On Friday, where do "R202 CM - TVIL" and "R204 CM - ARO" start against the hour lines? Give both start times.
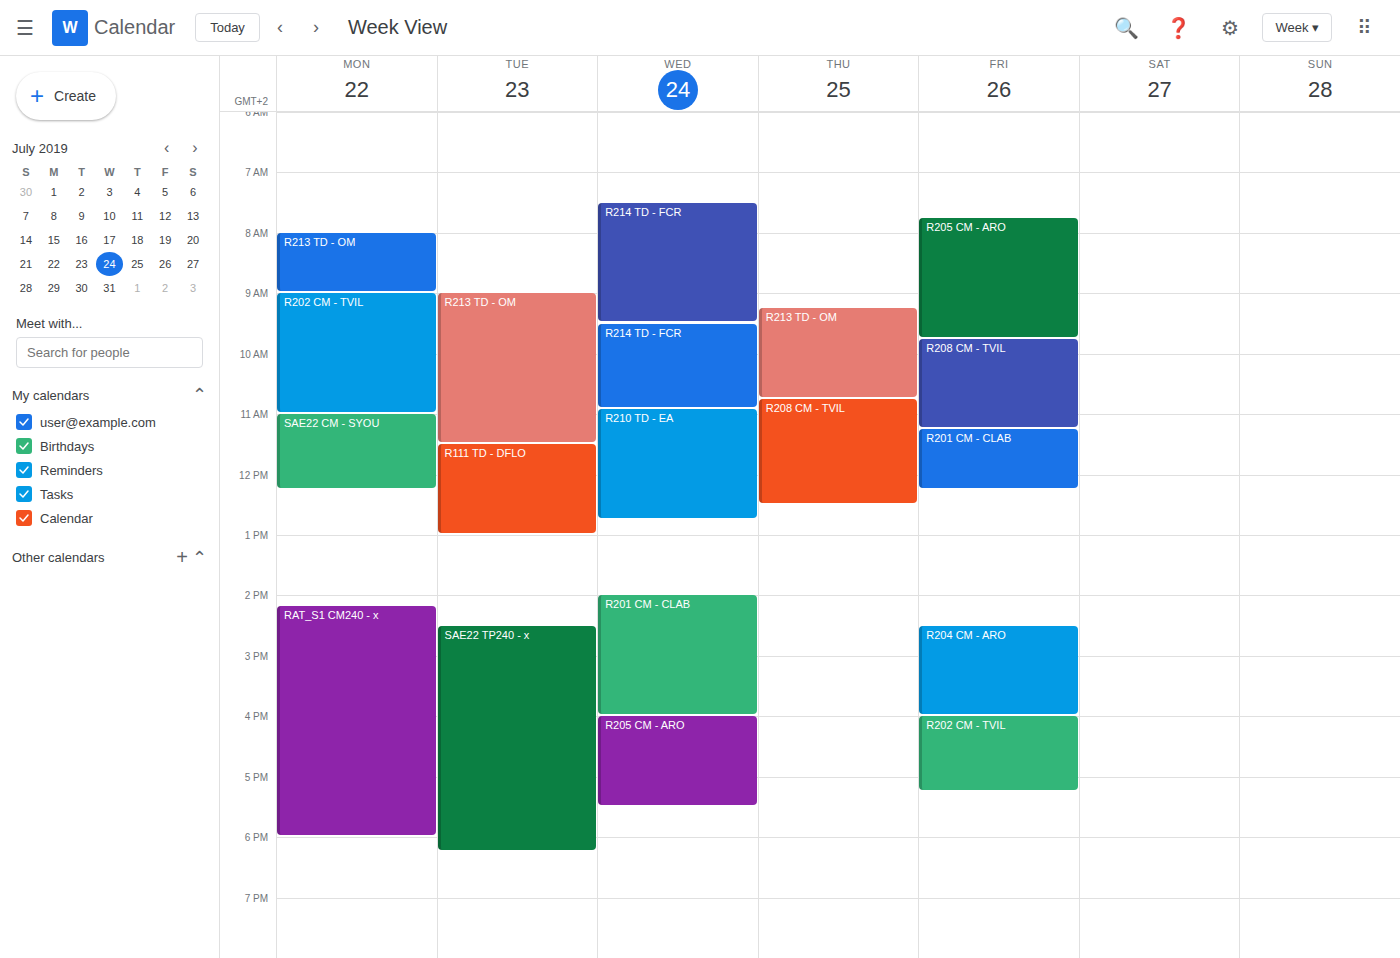
"R202 CM - TVIL": 16:00, exactly on the 16:00 line. "R204 CM - ARO": 14:30, halfway between the 14:00 and 15:00 lines.